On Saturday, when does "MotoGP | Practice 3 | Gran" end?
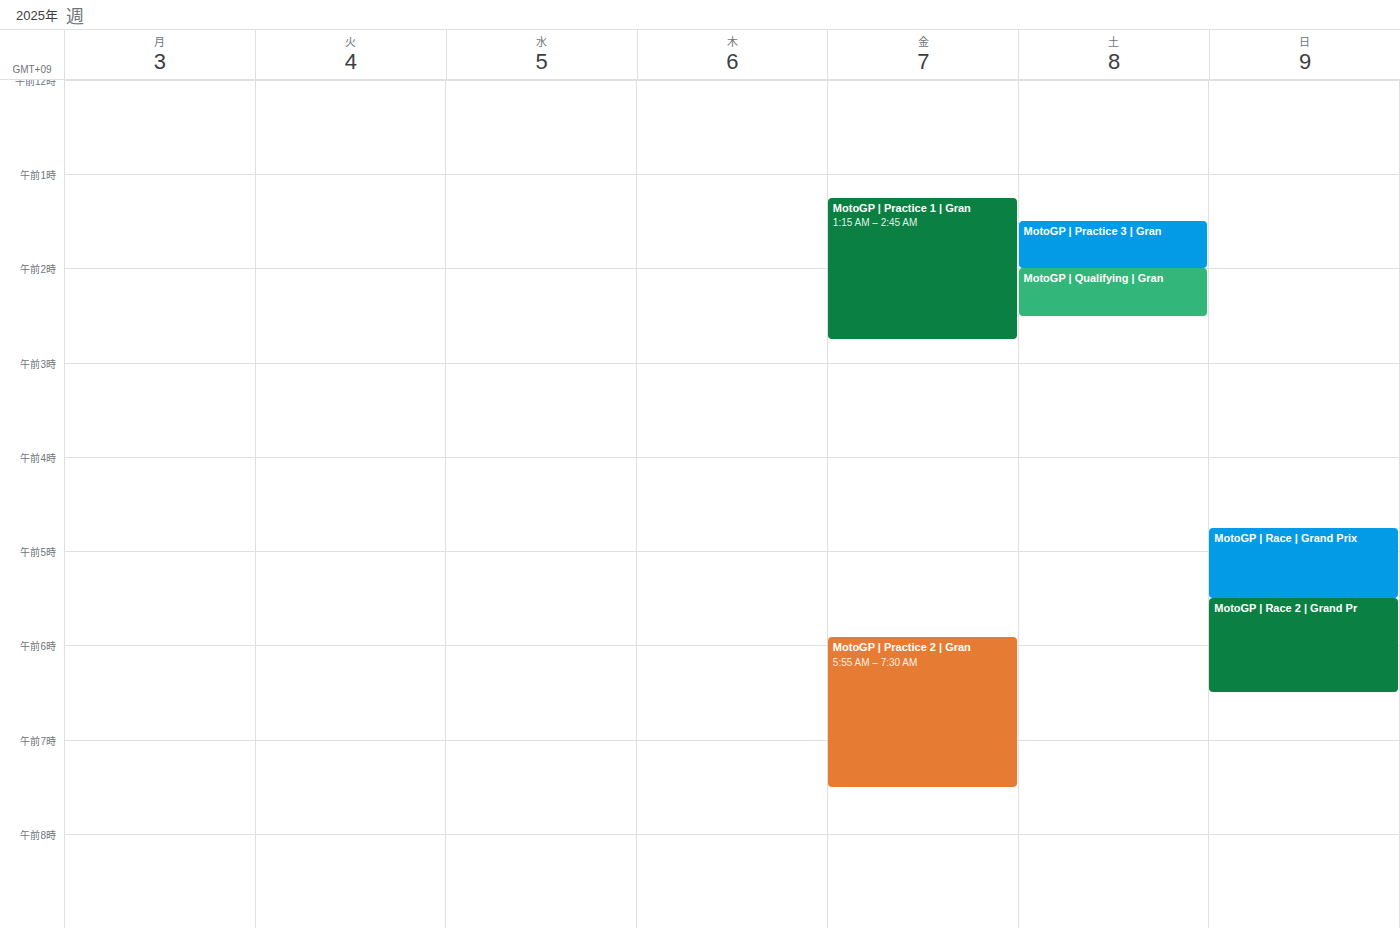
2:00 AM